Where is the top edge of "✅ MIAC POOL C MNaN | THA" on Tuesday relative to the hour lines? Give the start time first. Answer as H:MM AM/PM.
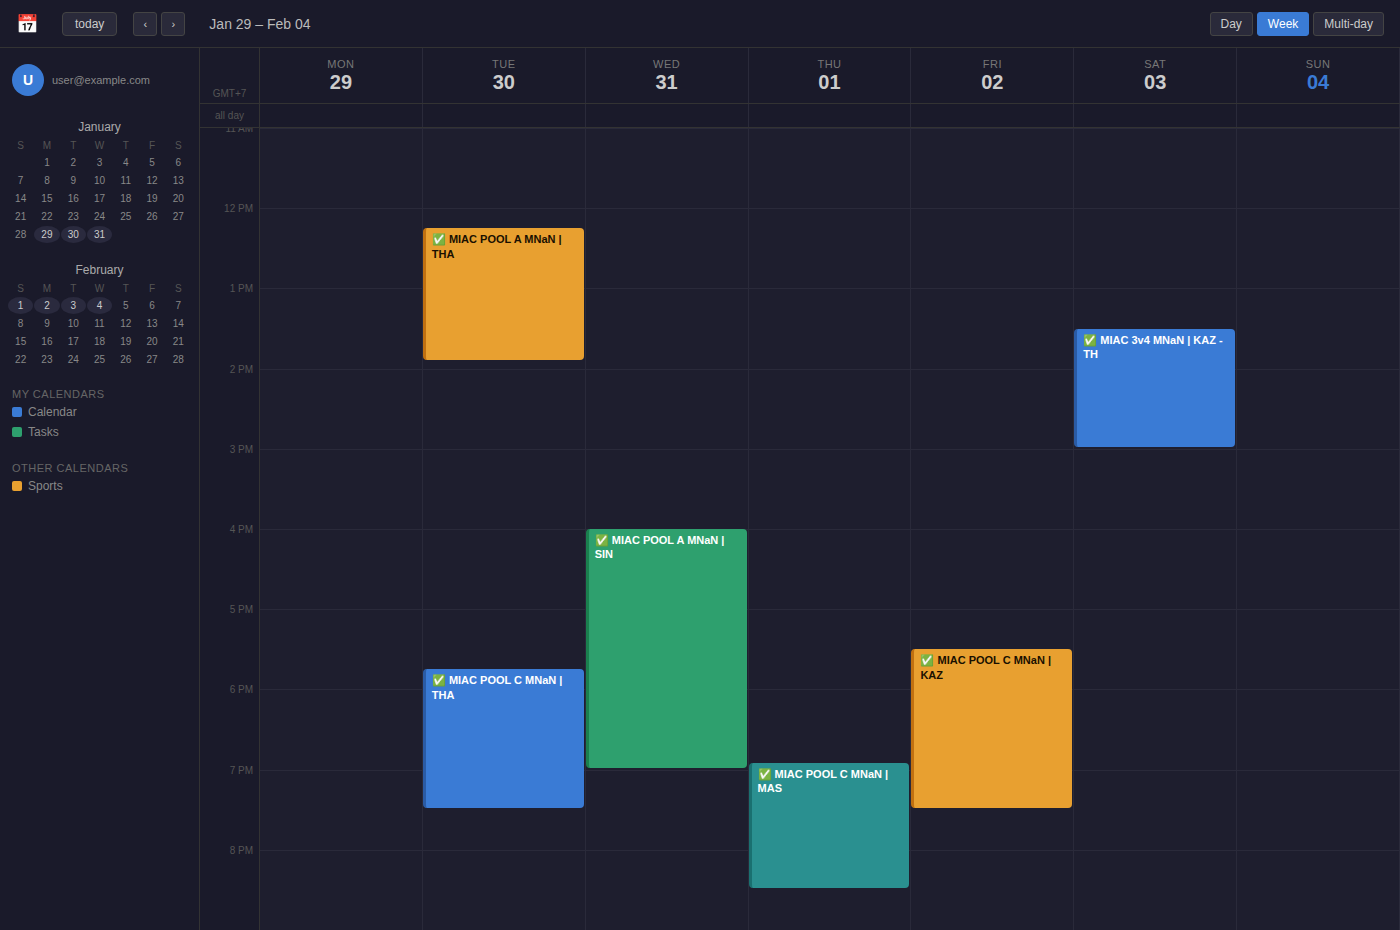
5:45 PM -- neither: three quarters of the way from the 5 PM line to the 6 PM line.